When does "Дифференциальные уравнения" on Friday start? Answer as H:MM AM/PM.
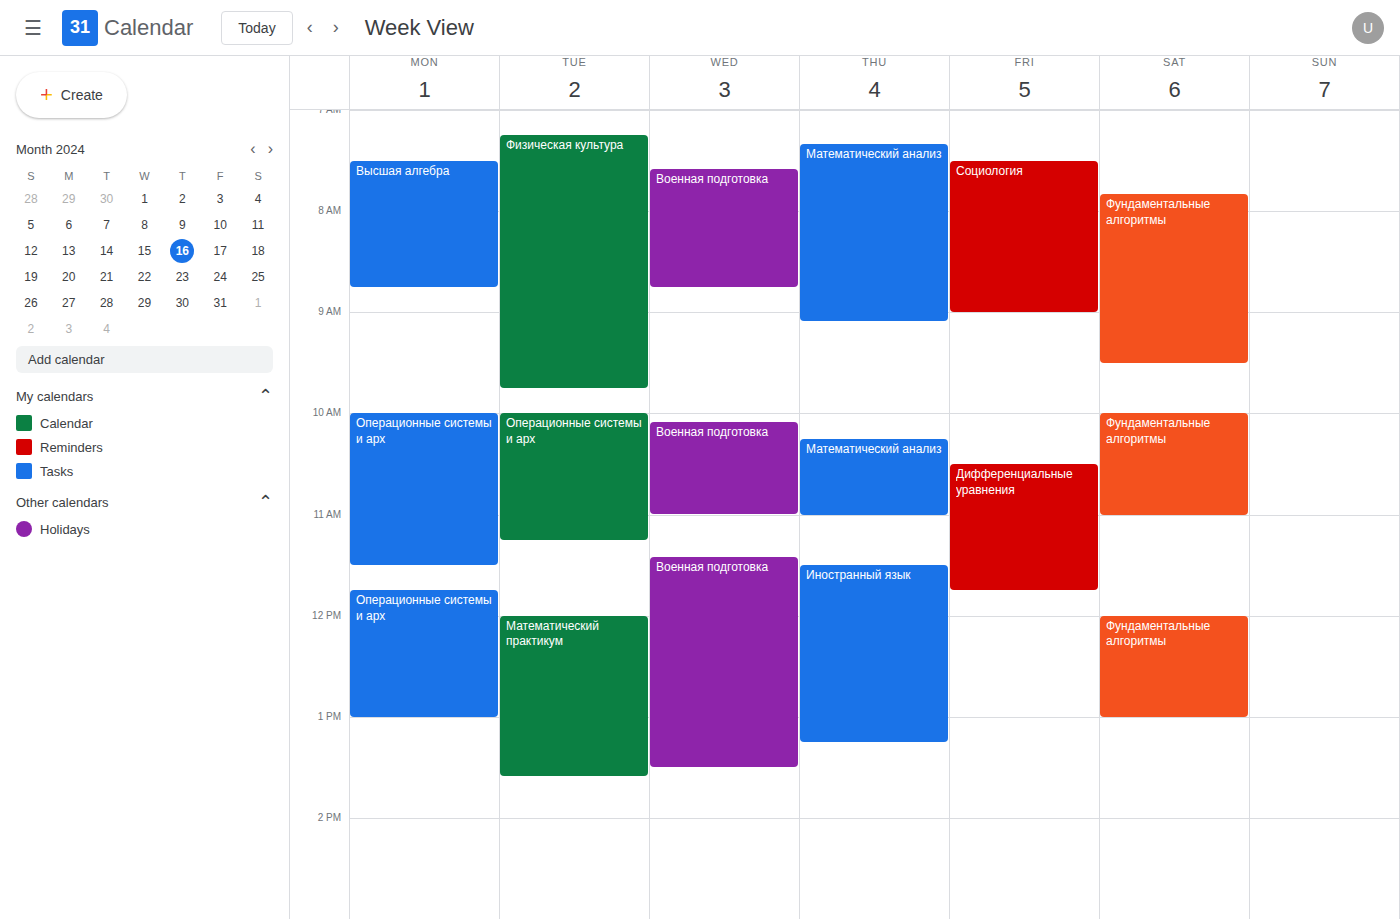
10:30 AM